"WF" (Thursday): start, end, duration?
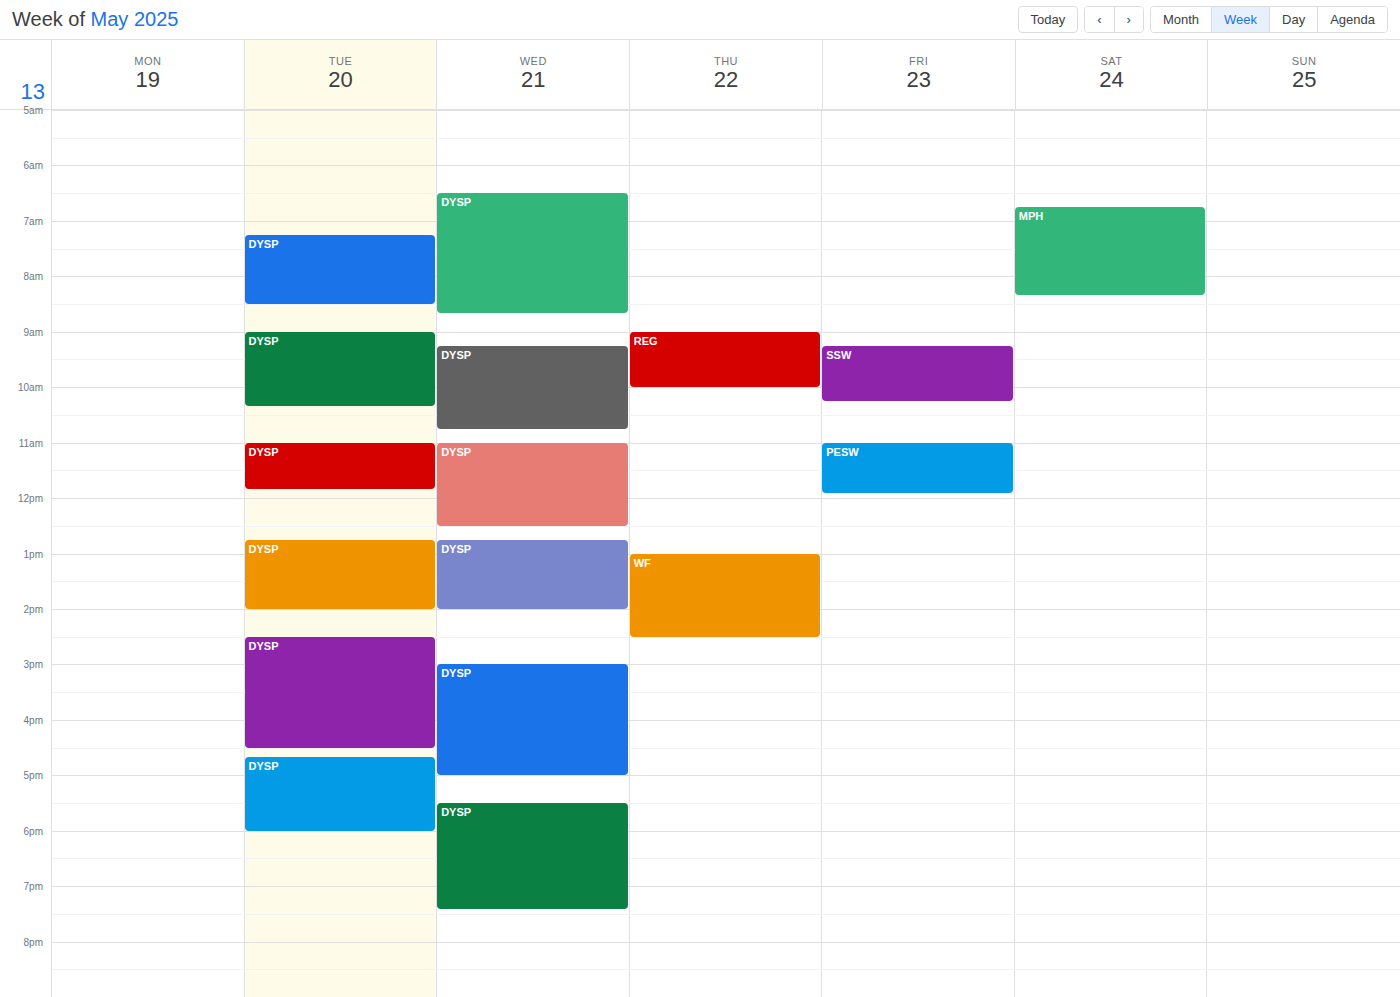
1:00 PM to 2:30 PM, 1 hour 30 minutes